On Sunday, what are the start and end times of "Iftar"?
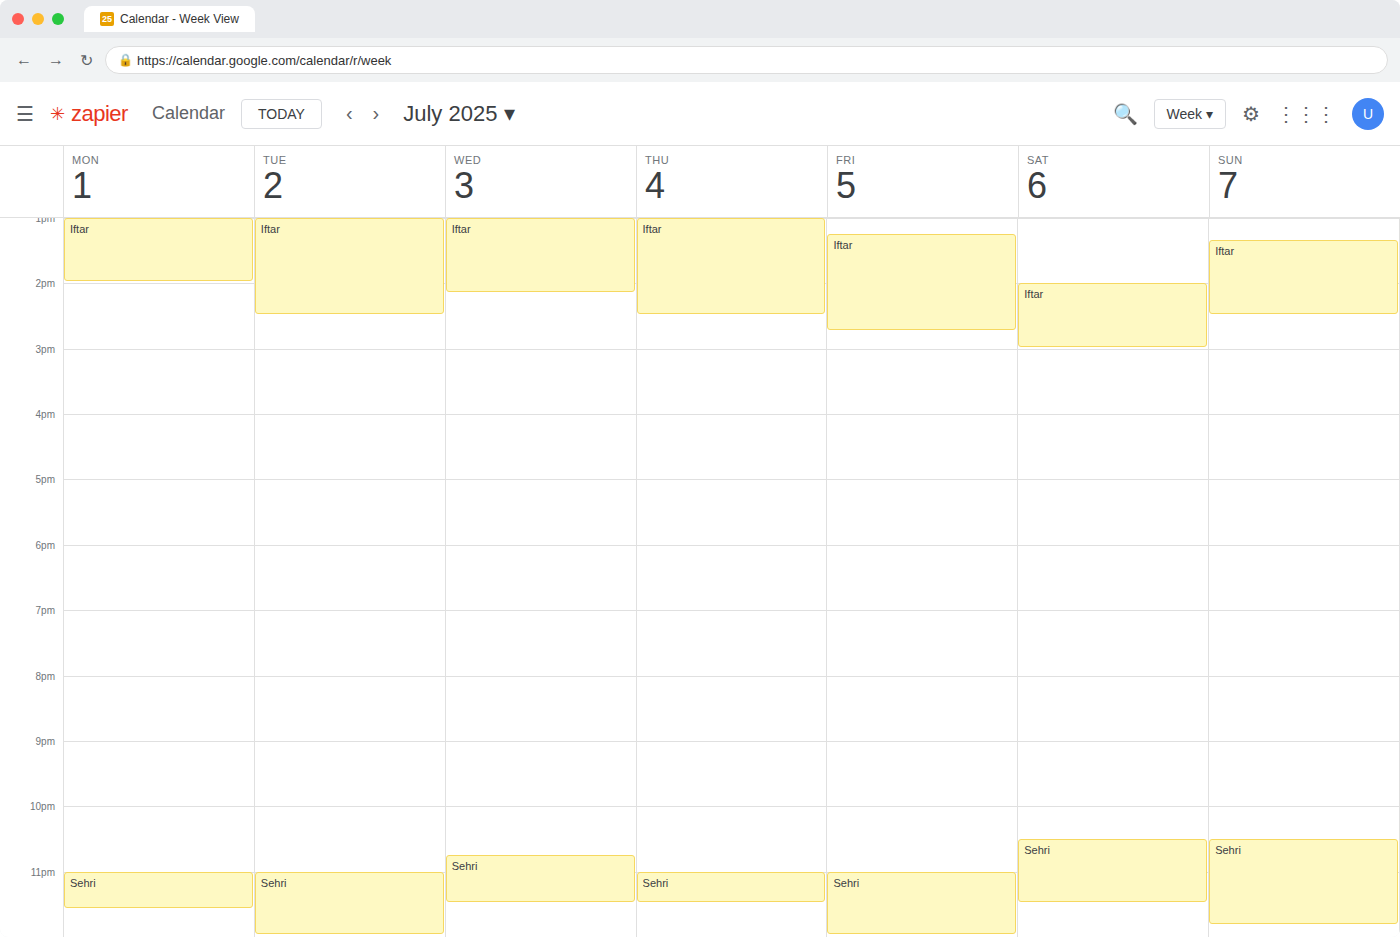
1:20 PM to 2:30 PM